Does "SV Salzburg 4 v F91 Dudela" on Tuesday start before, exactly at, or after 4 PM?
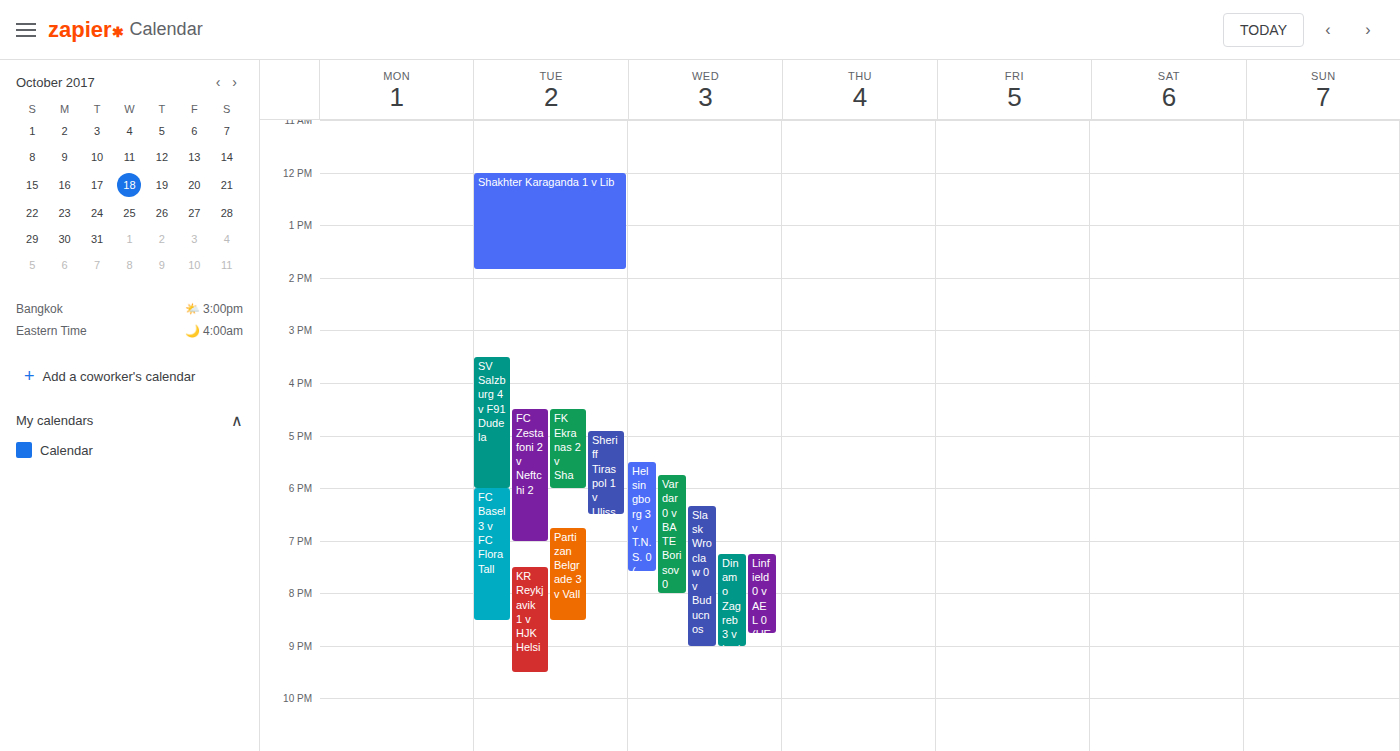
3:30 PM -- before 4 PM, 30 minutes above the 4 PM line.